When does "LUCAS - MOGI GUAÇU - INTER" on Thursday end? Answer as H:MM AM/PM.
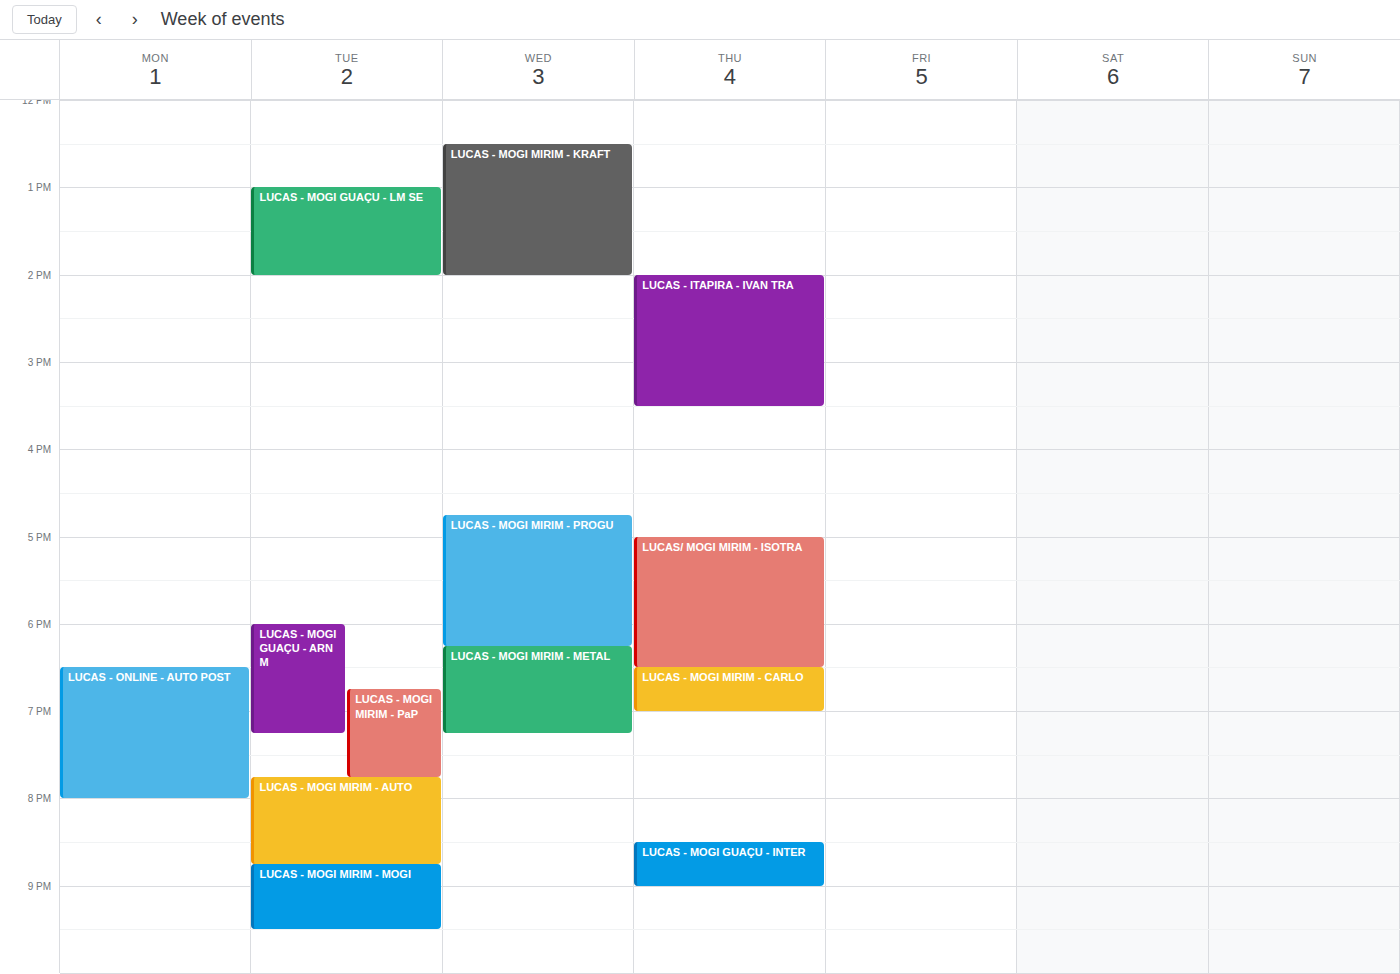
9:00 PM